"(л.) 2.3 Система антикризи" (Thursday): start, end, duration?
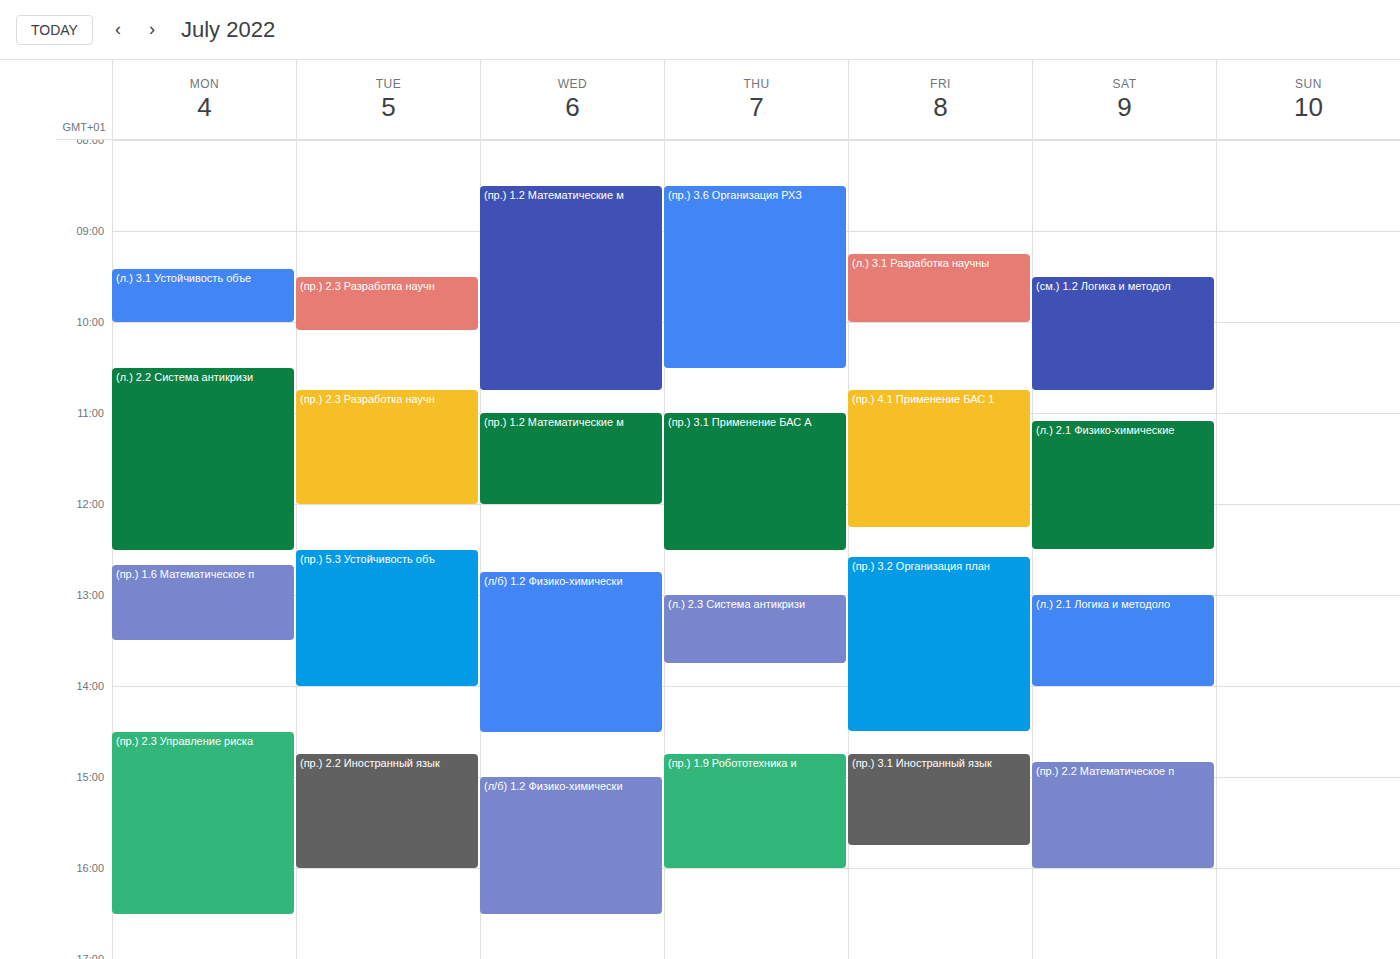
1:00 PM to 1:45 PM, 45 minutes